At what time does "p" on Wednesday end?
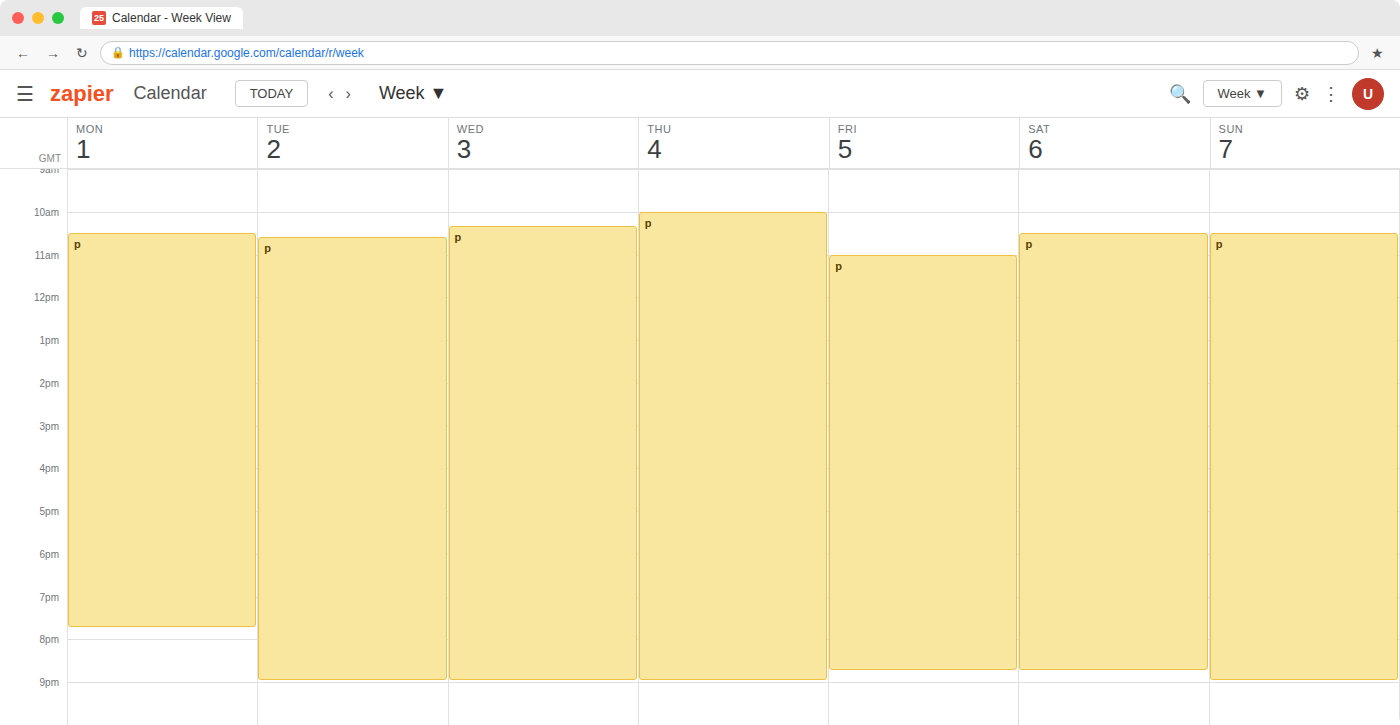
9:00 PM